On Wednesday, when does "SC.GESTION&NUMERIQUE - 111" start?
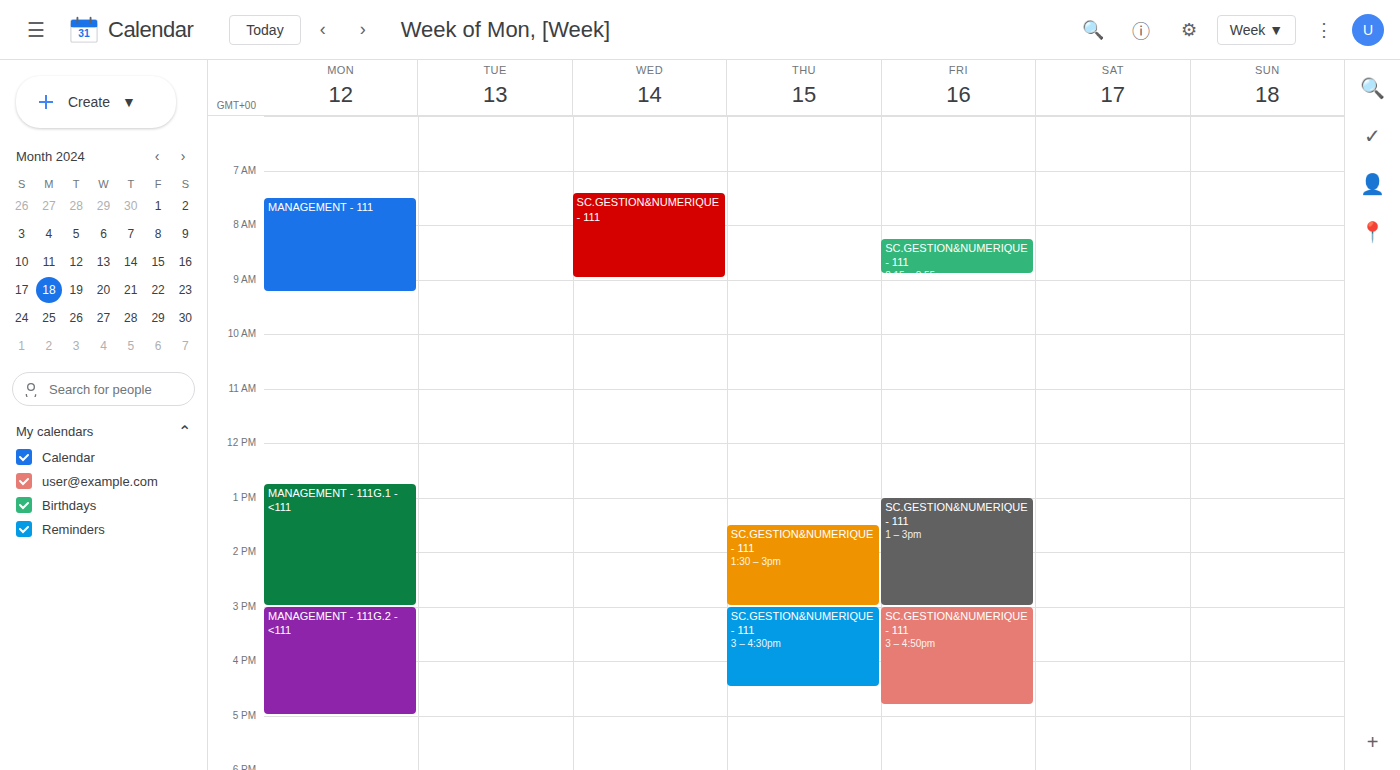
7:25 AM